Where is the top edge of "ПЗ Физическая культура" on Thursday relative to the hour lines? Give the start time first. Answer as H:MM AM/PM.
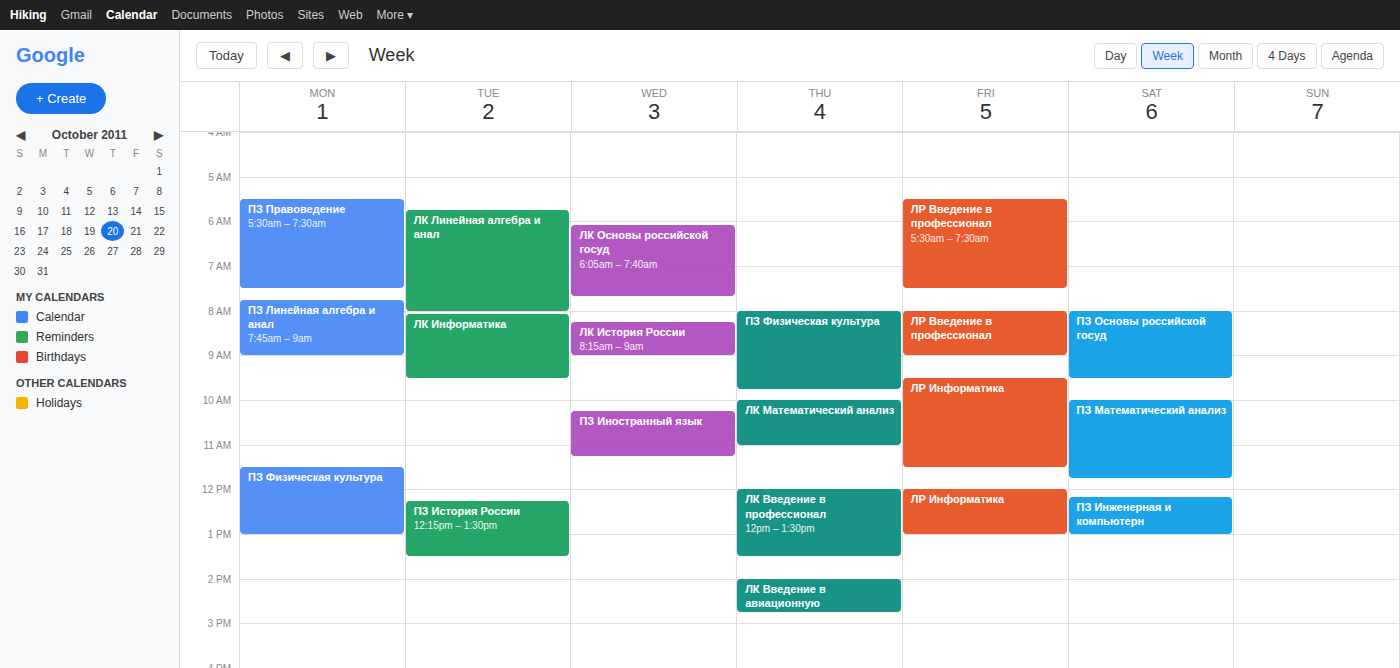
8:00 AM -- exactly on the 8 AM line.